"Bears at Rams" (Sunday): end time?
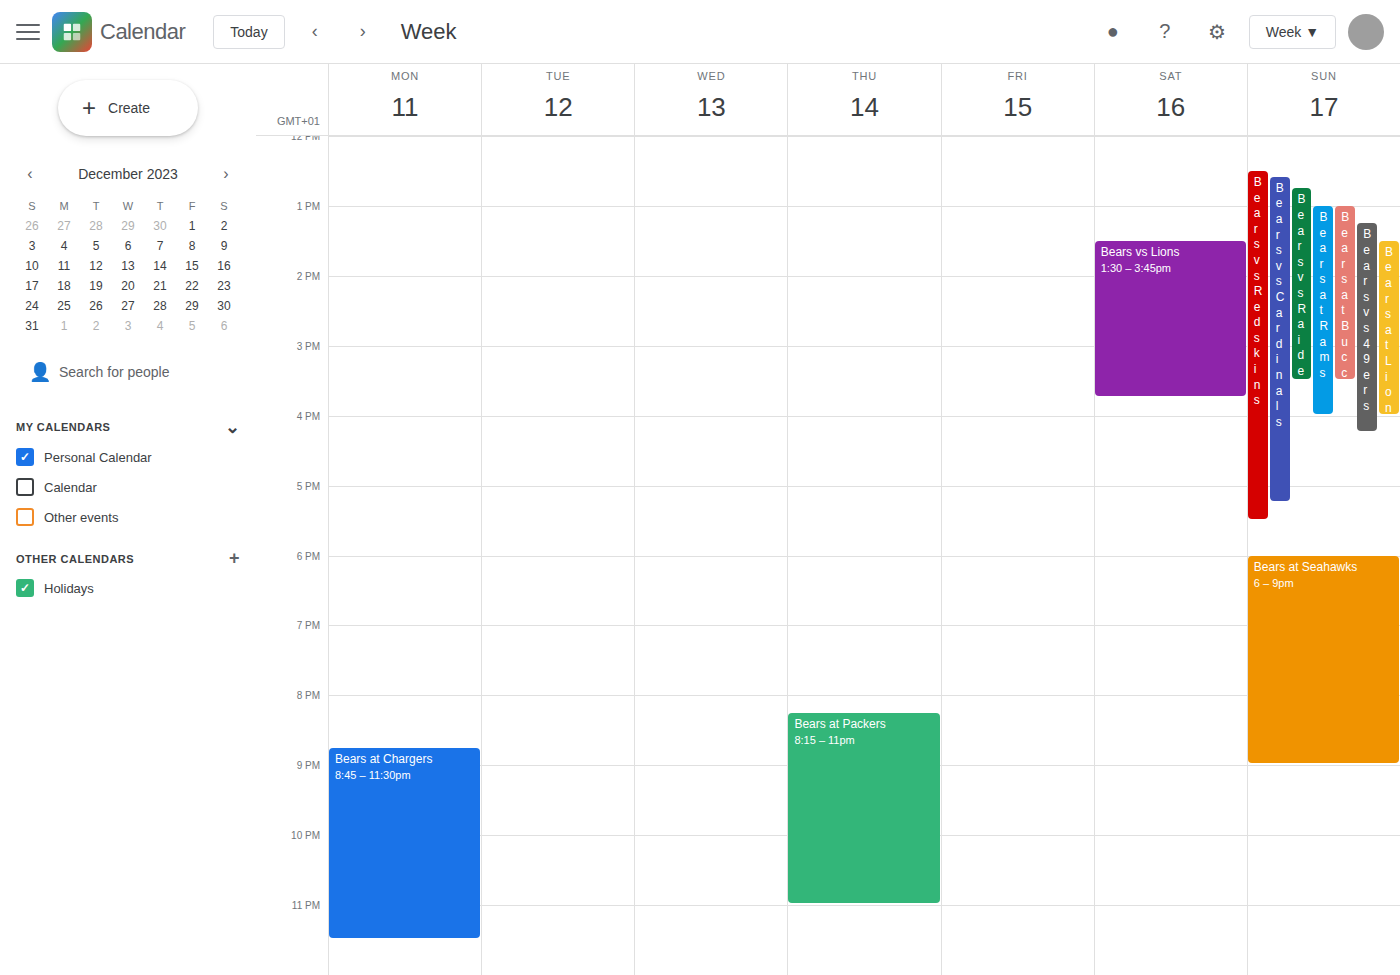
4:00 PM